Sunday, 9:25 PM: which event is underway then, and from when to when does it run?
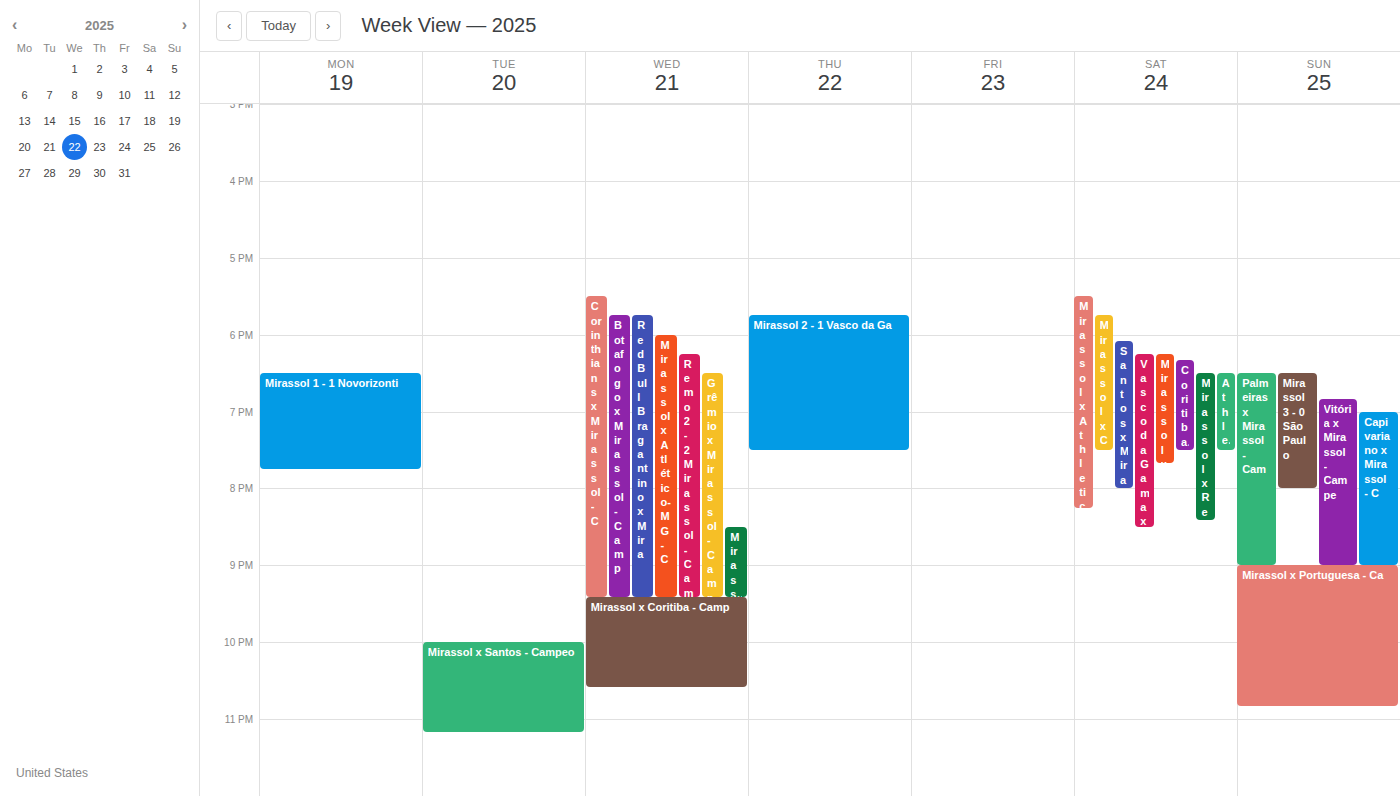
"Mirassol x Portuguesa - Ca", 9:00 PM to 10:50 PM